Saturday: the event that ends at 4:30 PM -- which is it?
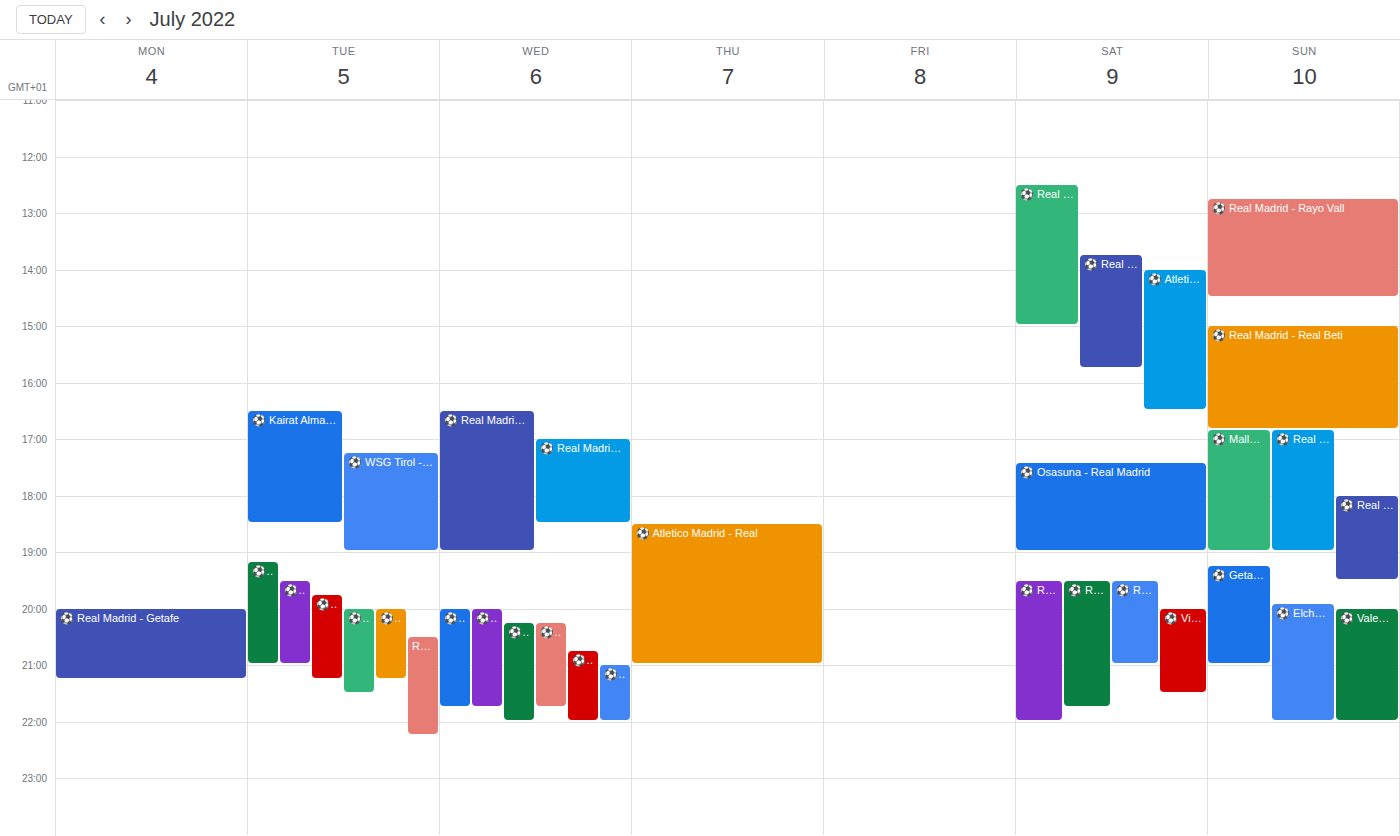
"⚽️ Atletico Madrid - Real"